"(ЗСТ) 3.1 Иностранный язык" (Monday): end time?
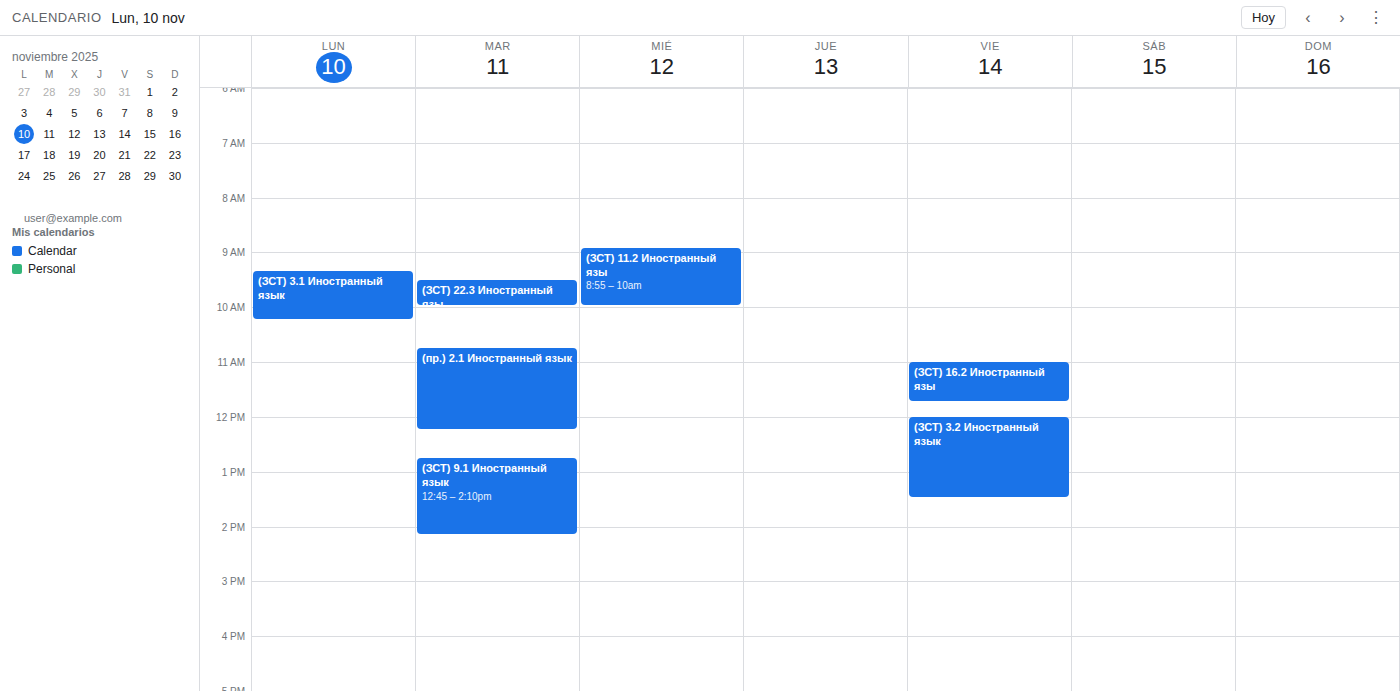
10:15 AM